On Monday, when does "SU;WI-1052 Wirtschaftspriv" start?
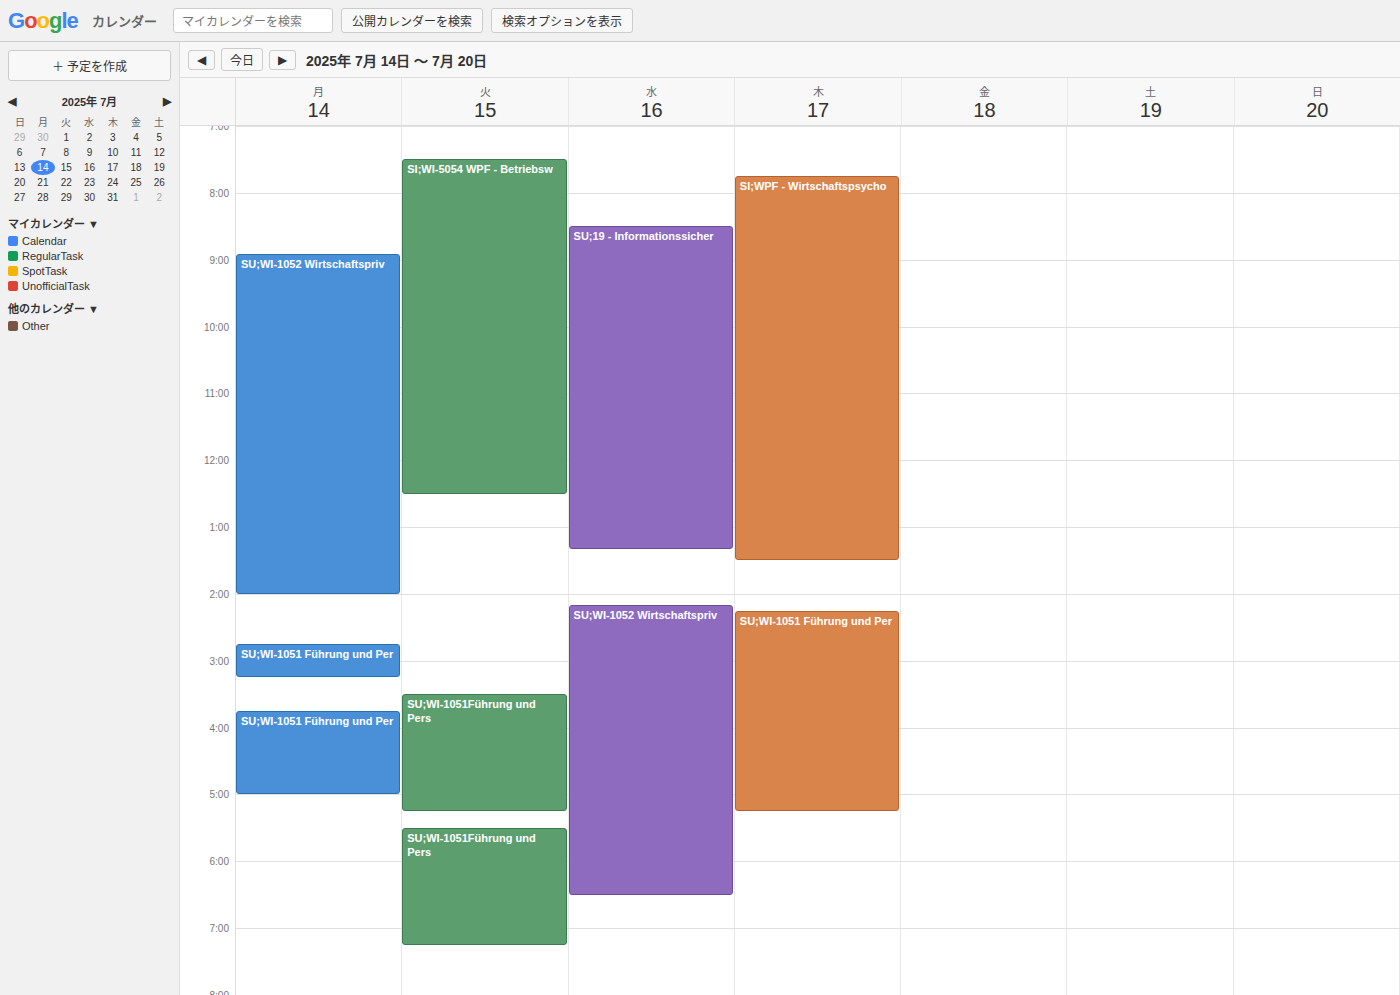
8:55 AM